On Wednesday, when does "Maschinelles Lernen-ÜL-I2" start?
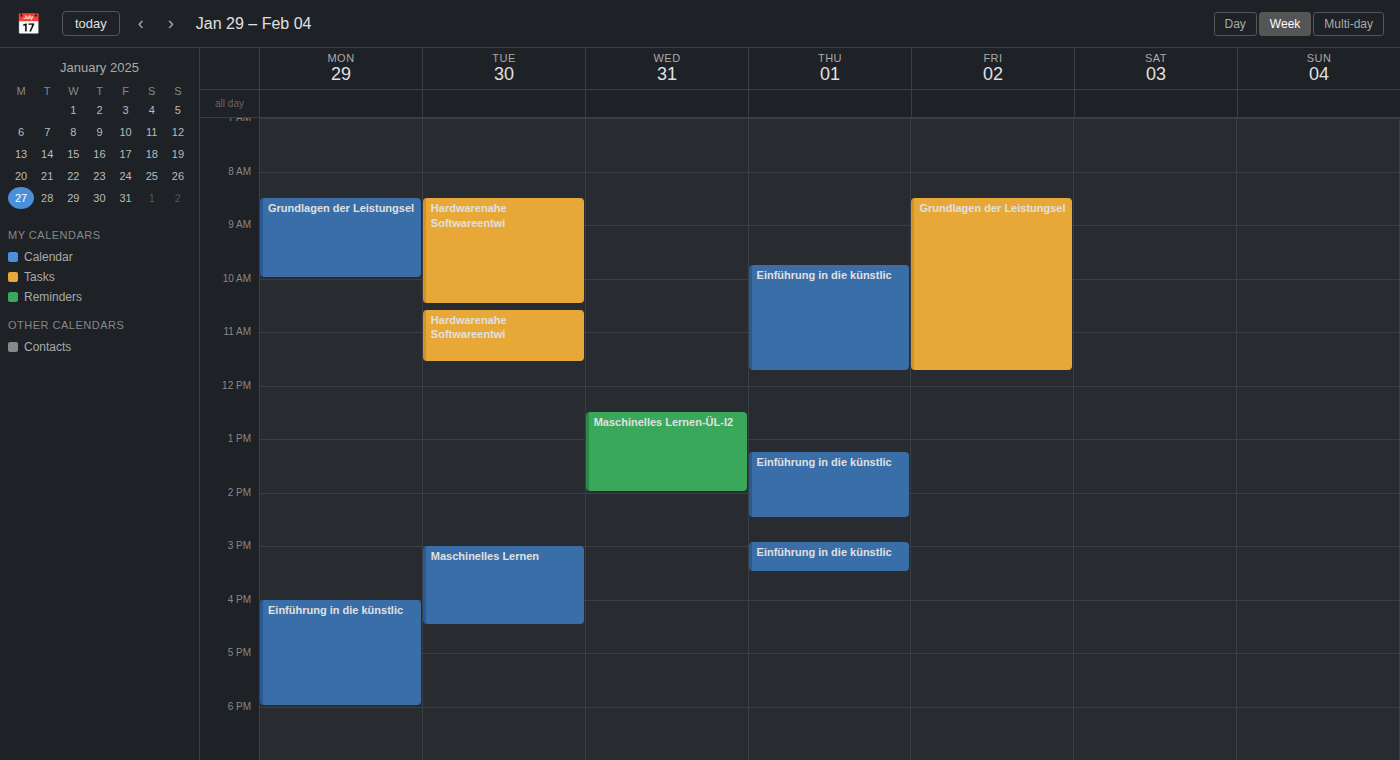
12:30 PM